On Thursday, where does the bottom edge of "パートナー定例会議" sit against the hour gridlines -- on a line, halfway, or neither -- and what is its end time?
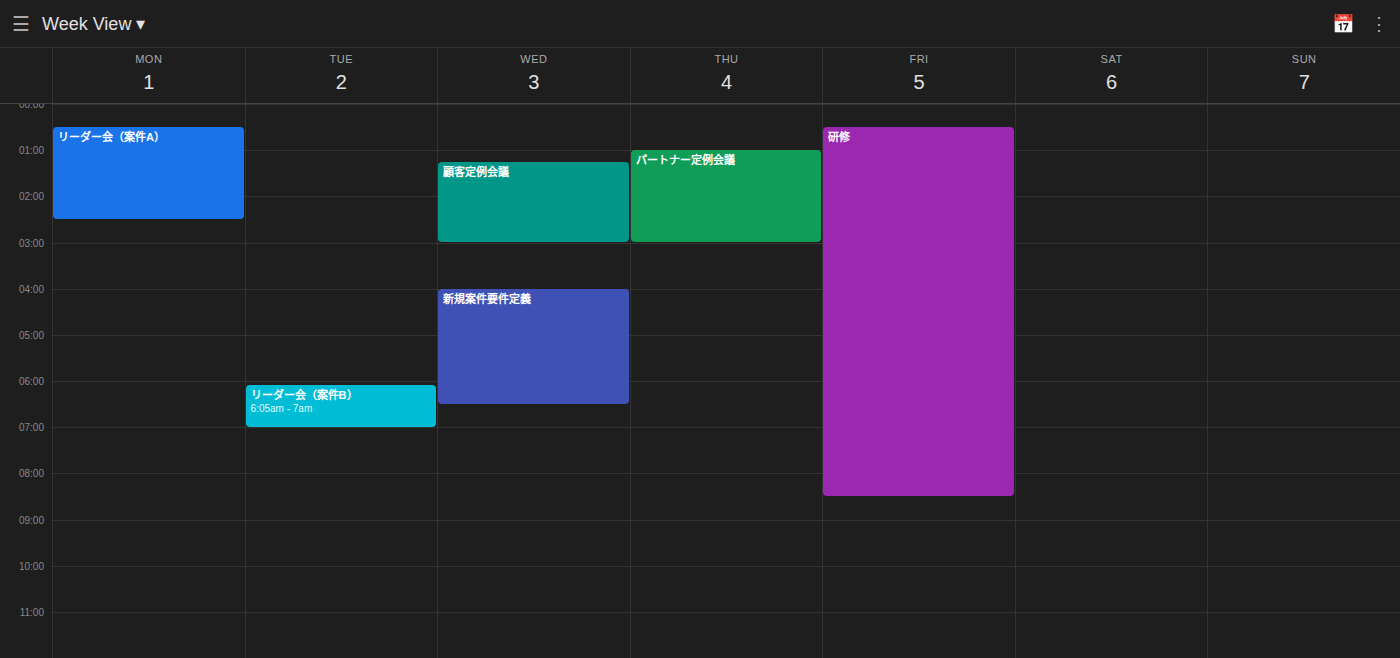
3:00 AM -- exactly on the 3 AM line.